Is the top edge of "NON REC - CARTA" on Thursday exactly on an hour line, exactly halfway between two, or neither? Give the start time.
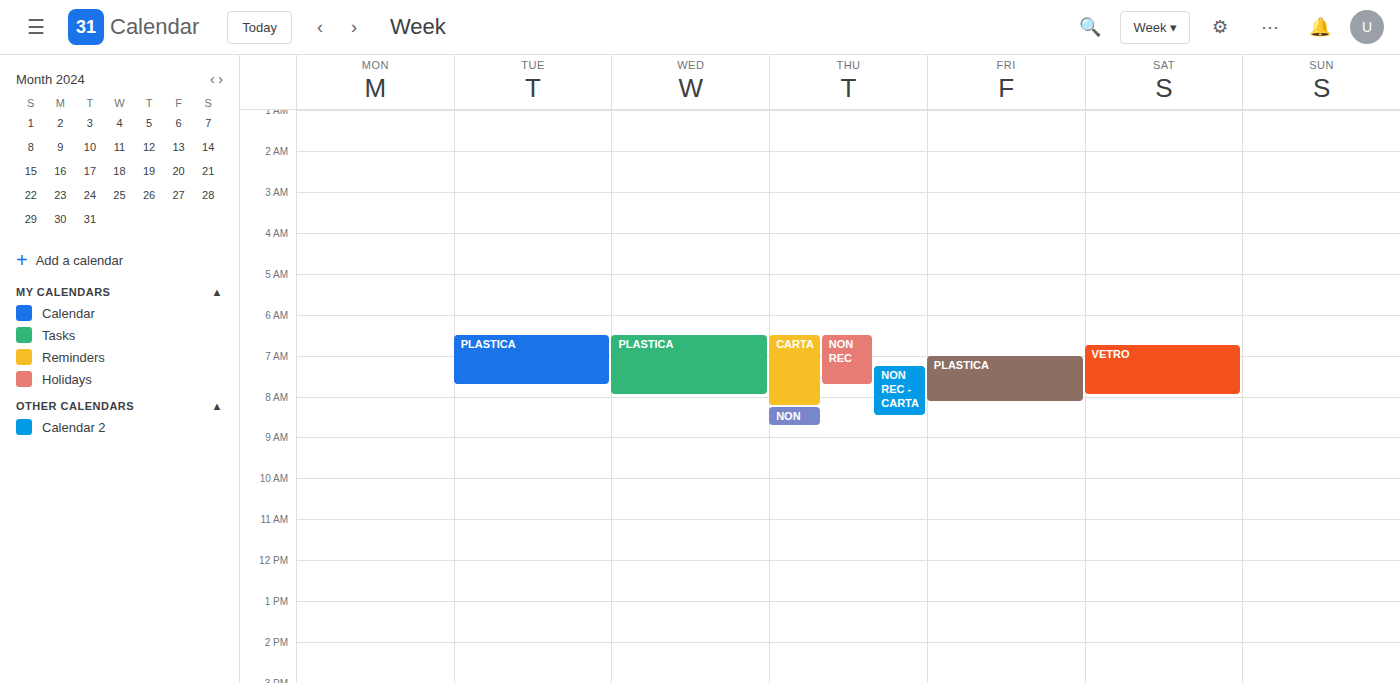
7:15 AM -- neither: a quarter of the way from the 7 AM line to the 8 AM line.